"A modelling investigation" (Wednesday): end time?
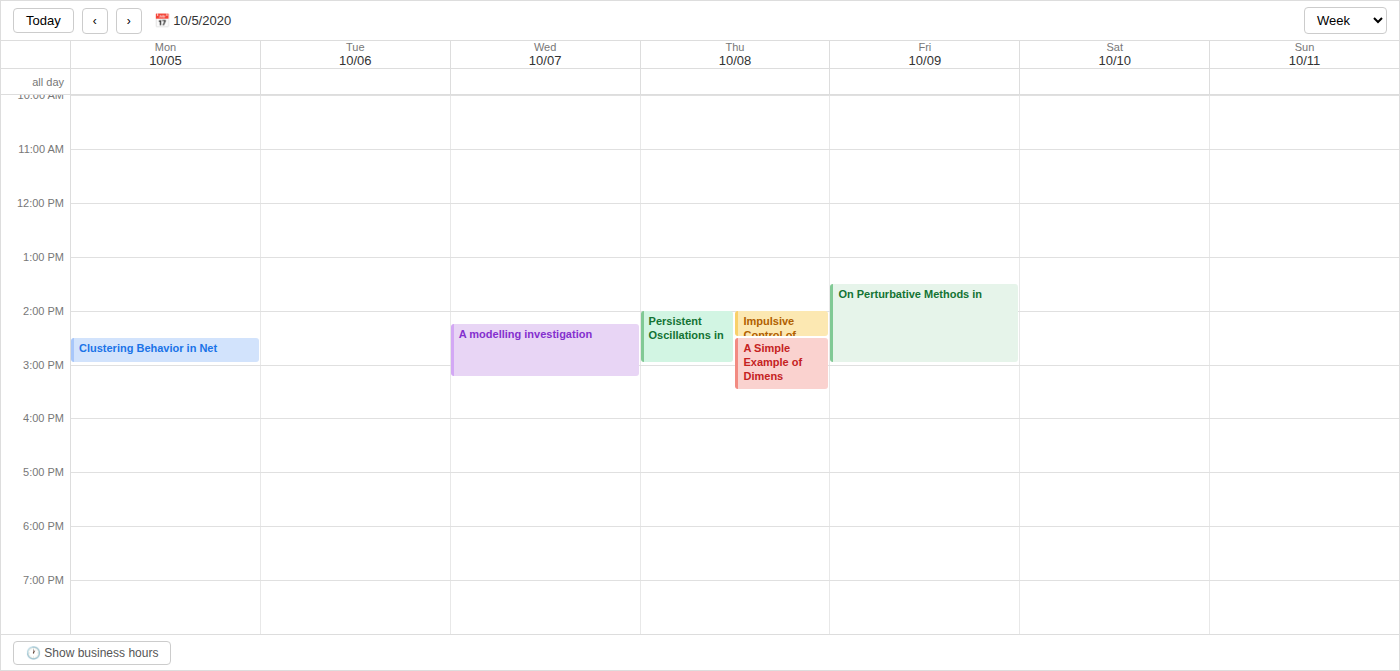
3:15 PM